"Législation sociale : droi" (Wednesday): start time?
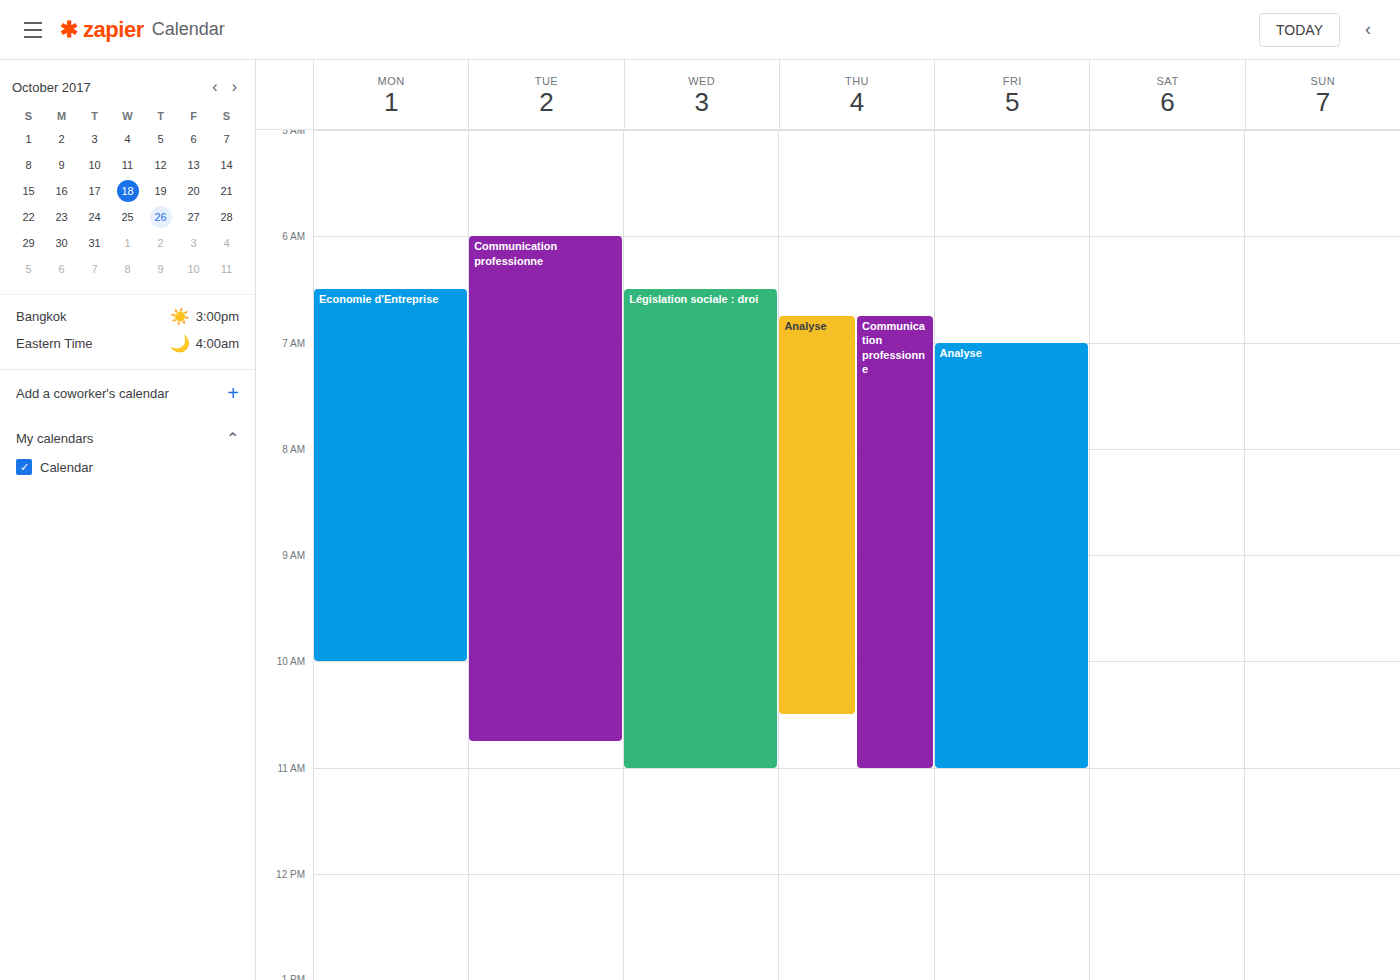
06:30